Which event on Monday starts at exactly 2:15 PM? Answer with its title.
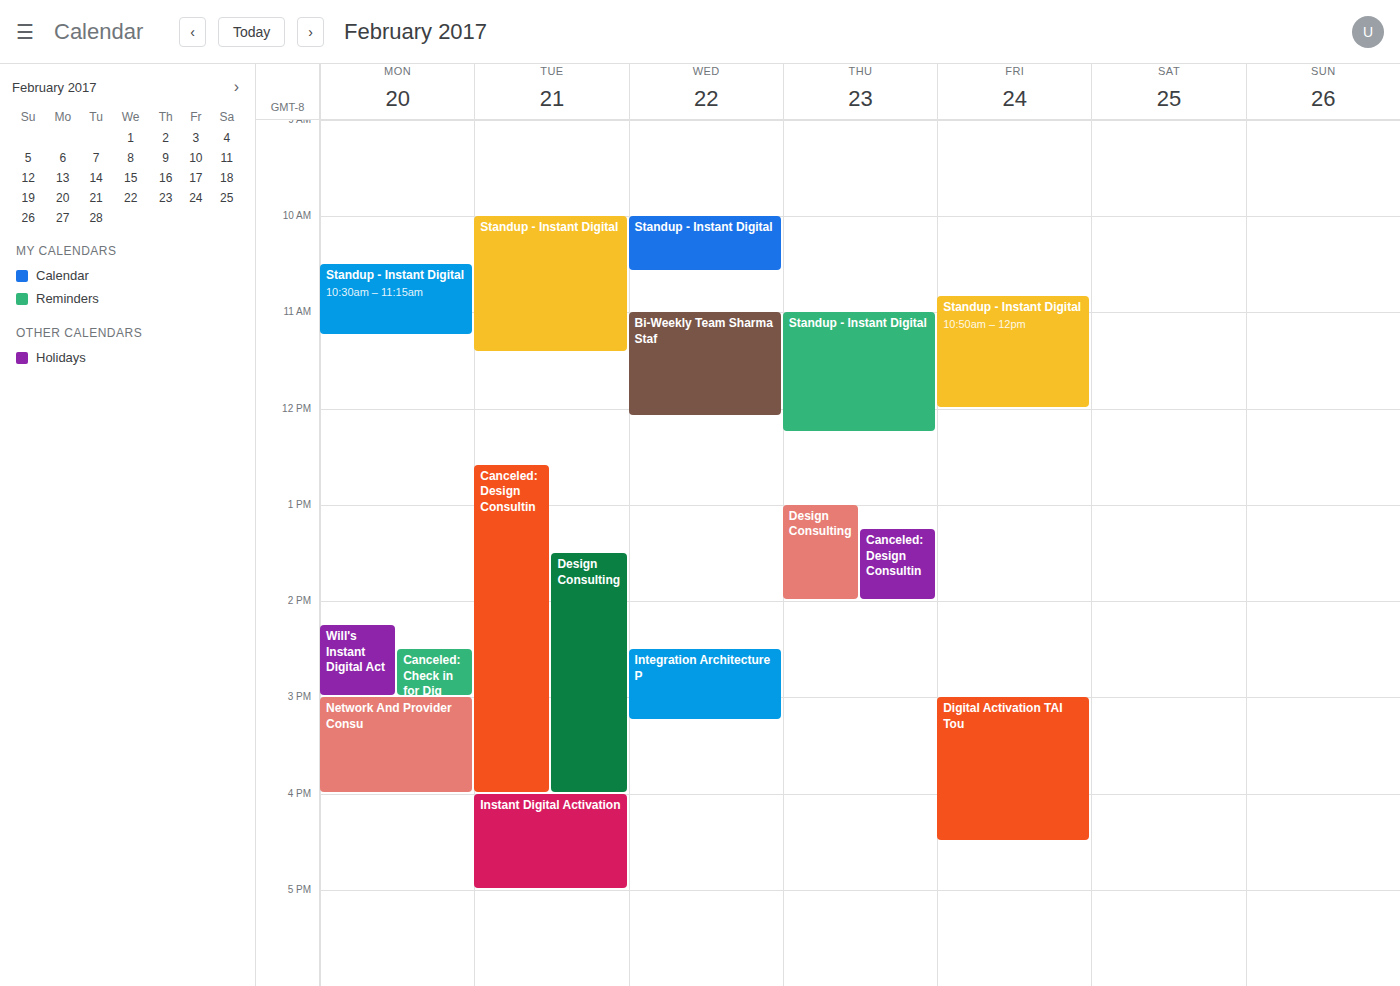
"Will's Instant Digital Act"